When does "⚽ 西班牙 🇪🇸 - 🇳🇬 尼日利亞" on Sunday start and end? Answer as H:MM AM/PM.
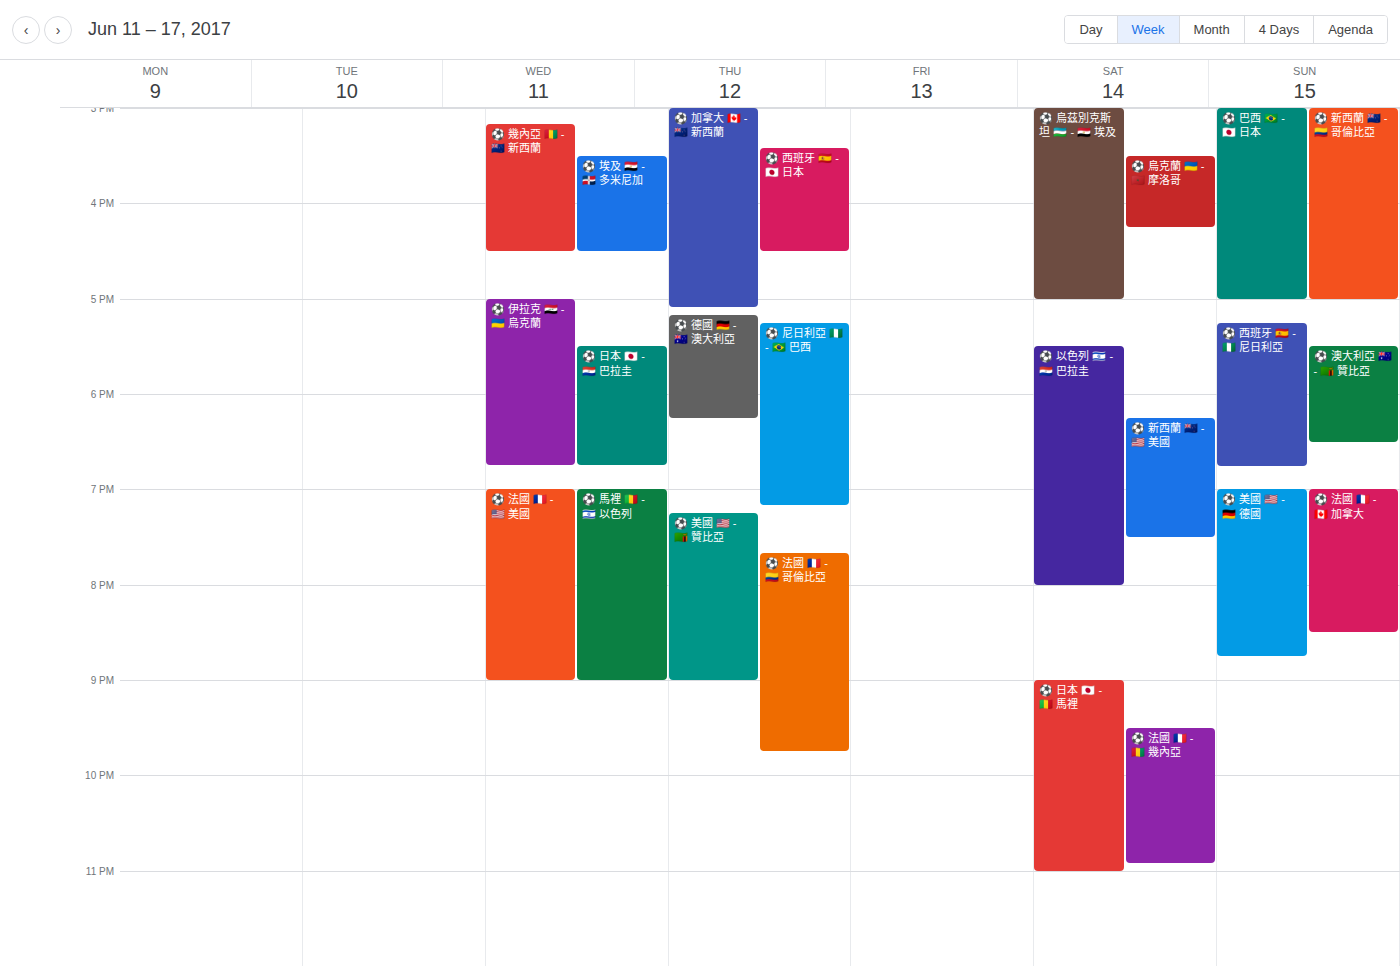
5:15 PM to 6:45 PM